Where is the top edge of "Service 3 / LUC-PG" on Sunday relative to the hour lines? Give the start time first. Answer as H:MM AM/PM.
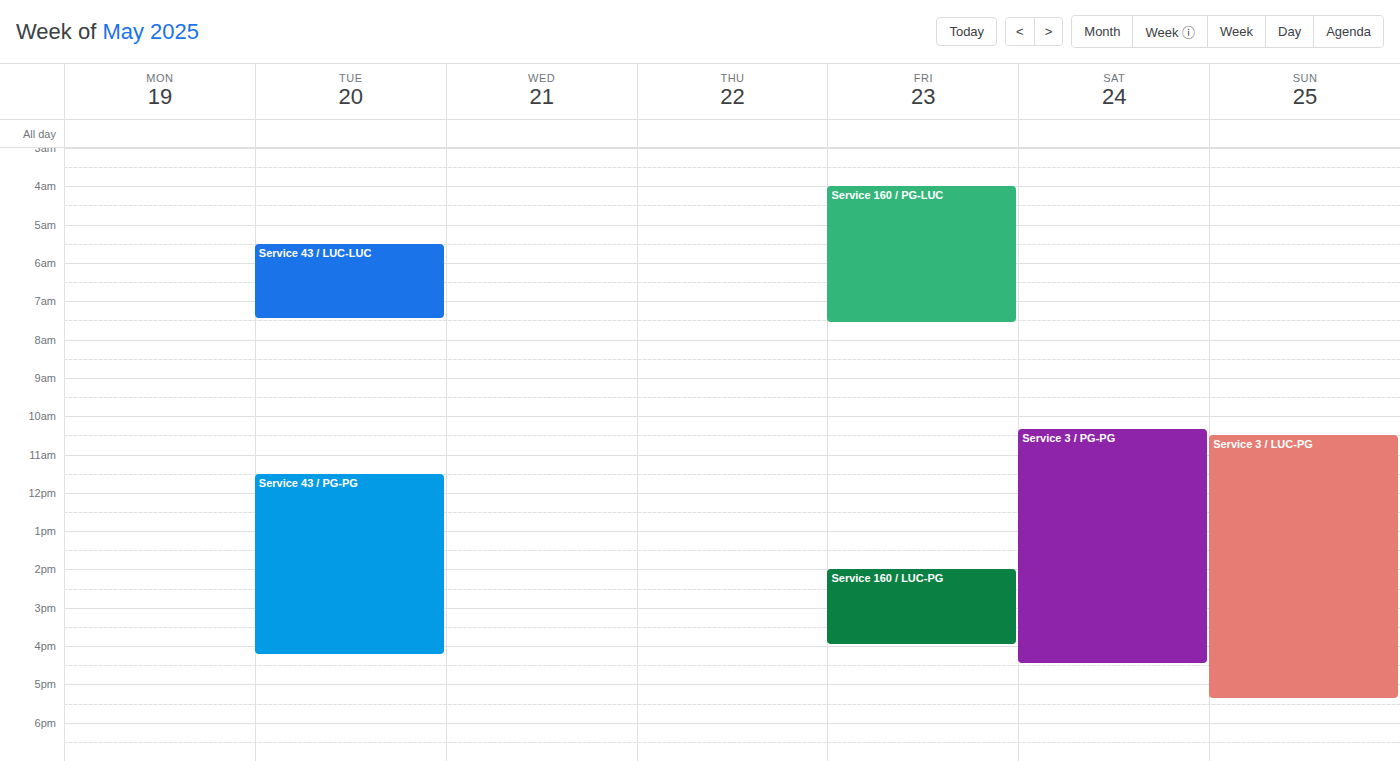
10:30 AM -- halfway between the 10 AM and 11 AM lines.